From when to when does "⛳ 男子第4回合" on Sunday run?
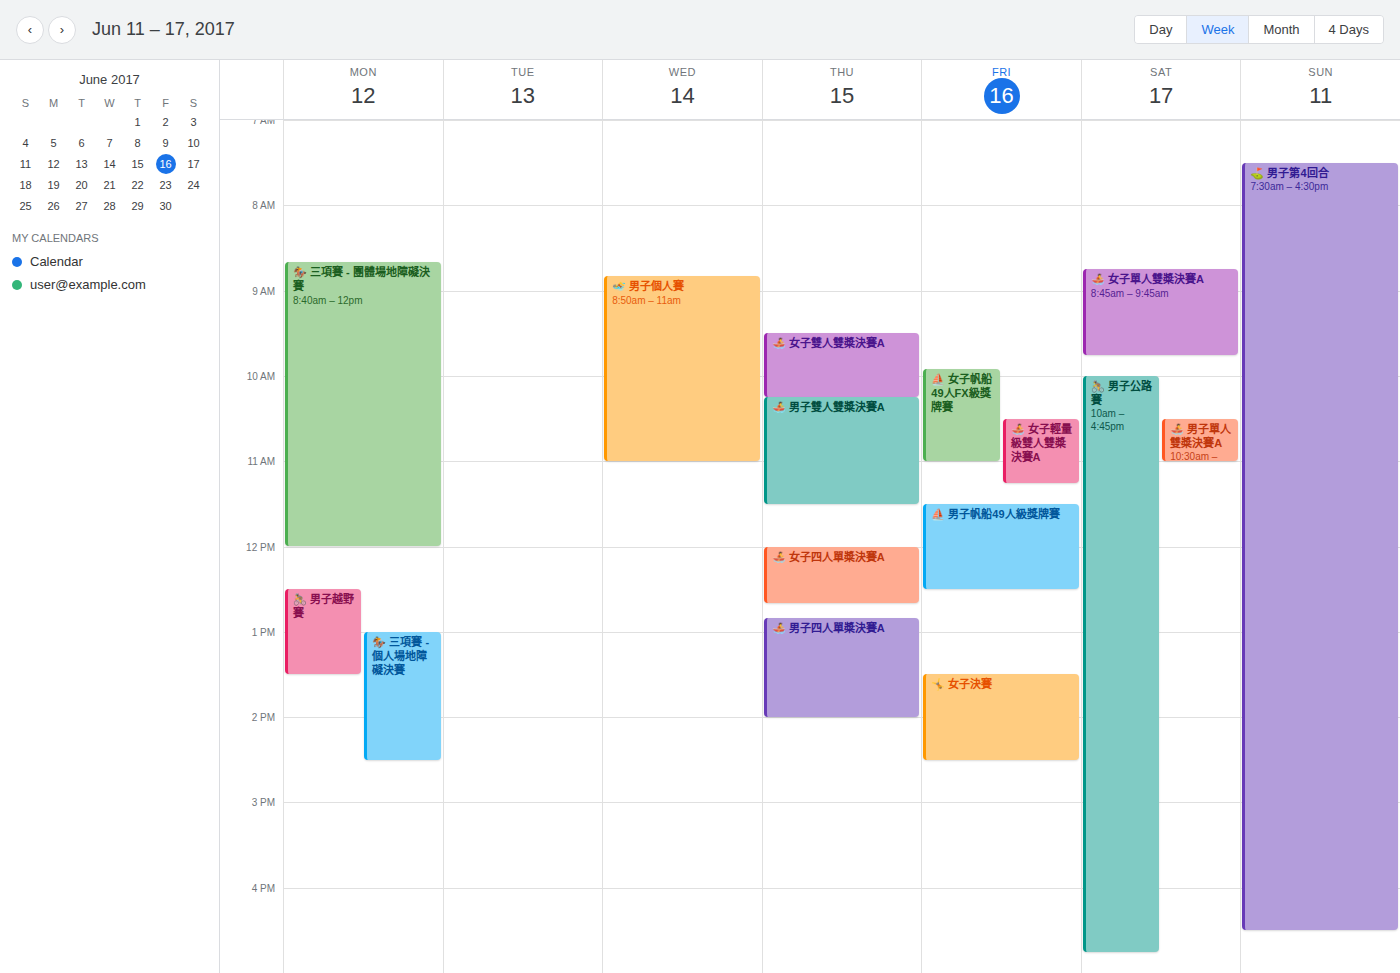
7:30 AM to 4:30 PM